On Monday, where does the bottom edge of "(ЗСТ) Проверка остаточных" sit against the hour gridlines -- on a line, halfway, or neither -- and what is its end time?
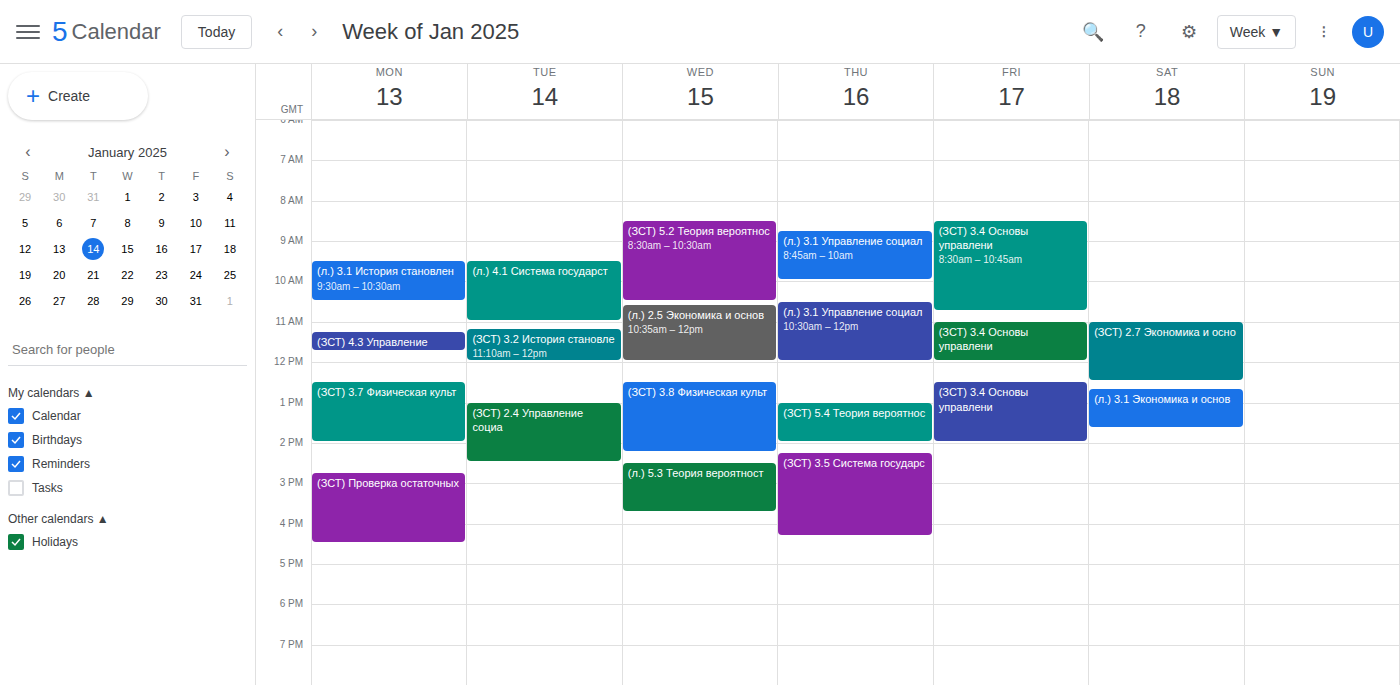
4:30 PM -- halfway between the 4 PM and 5 PM lines.